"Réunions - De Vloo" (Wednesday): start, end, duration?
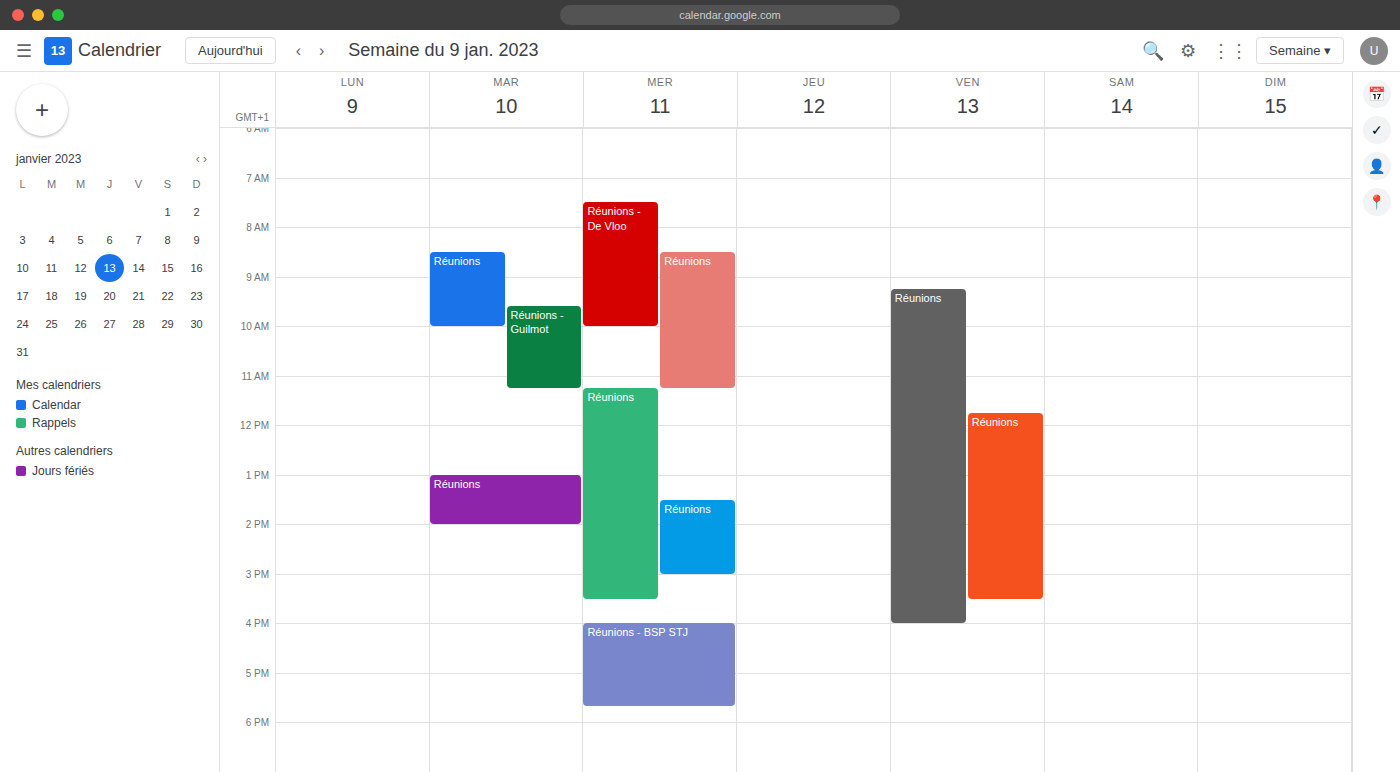
7:30 AM to 10:00 AM, 2 hours 30 minutes